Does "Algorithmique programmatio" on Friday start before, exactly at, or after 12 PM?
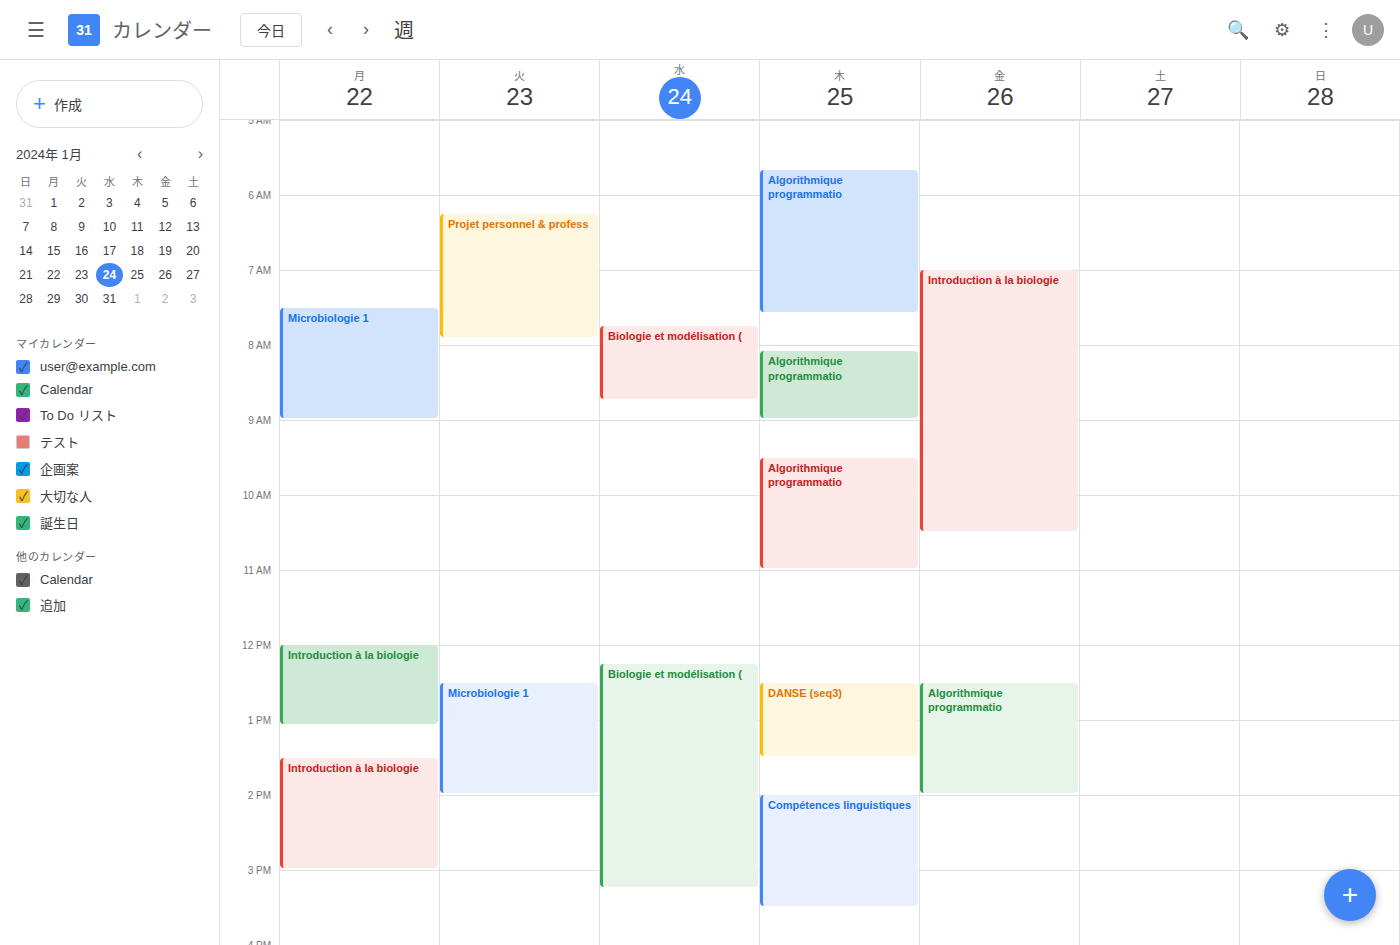
12:30 PM -- after 12 PM, 30 minutes below the 12 PM line.